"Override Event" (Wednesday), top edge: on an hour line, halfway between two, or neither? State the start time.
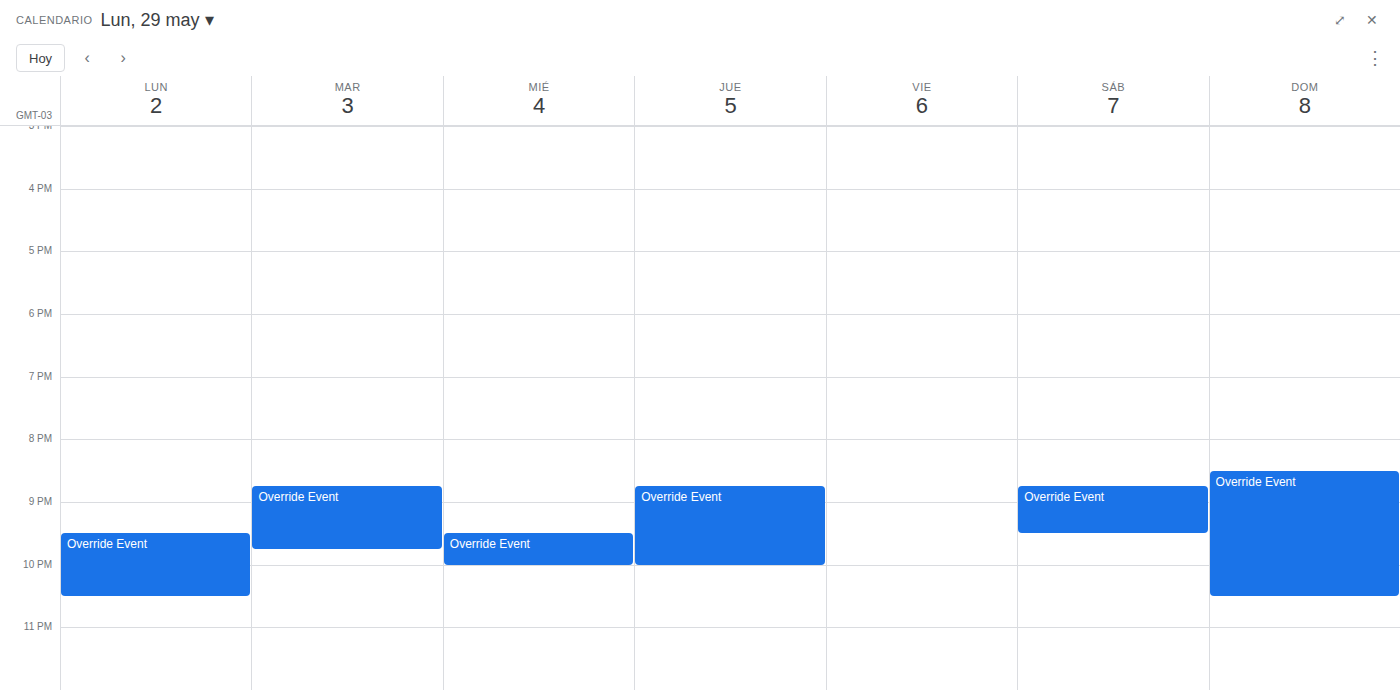
9:30 PM -- halfway between the 9 PM and 10 PM lines.